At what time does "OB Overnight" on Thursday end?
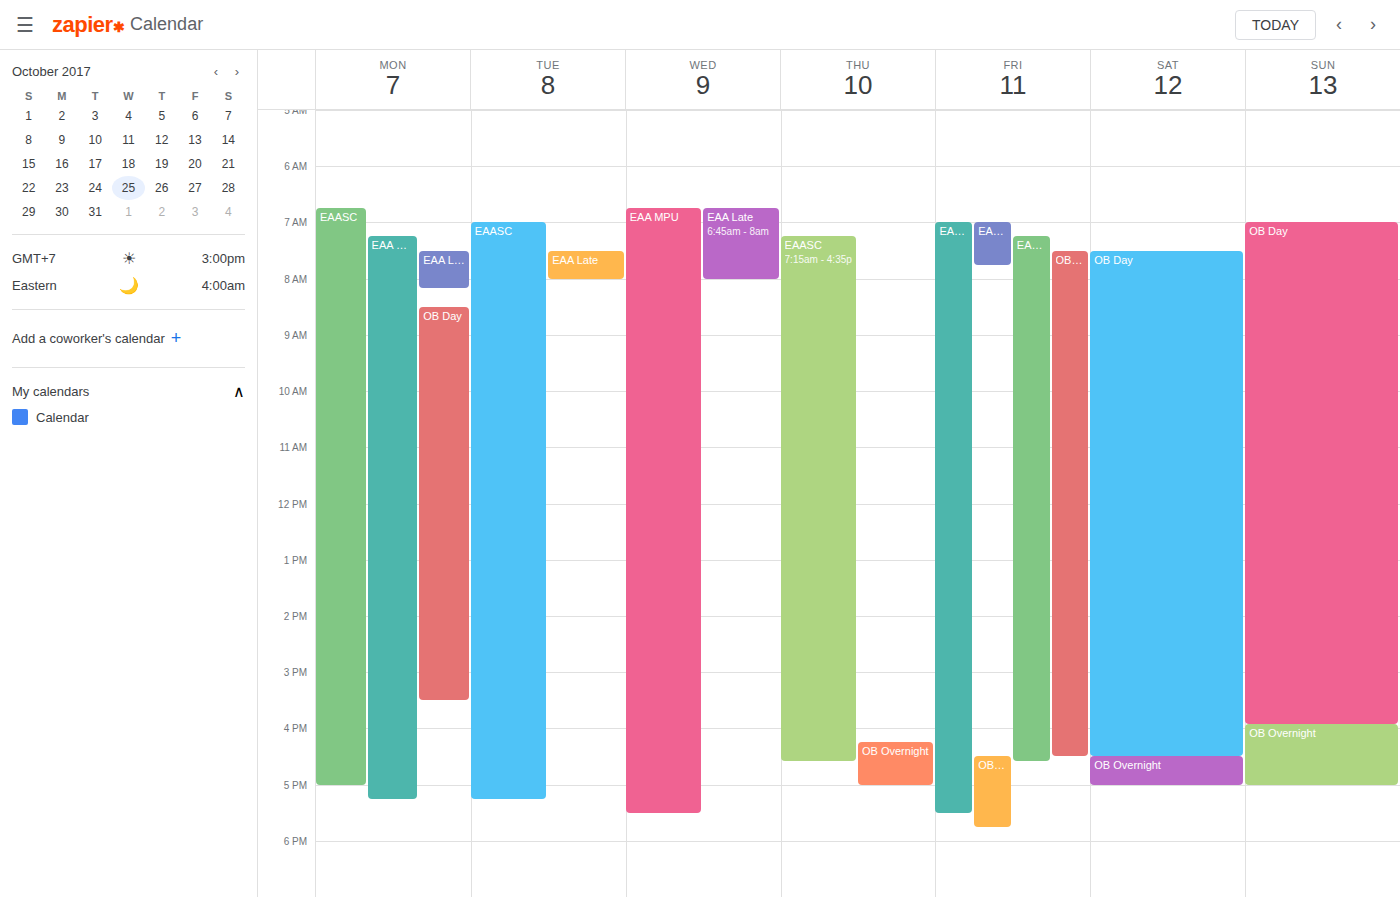
5:00 PM